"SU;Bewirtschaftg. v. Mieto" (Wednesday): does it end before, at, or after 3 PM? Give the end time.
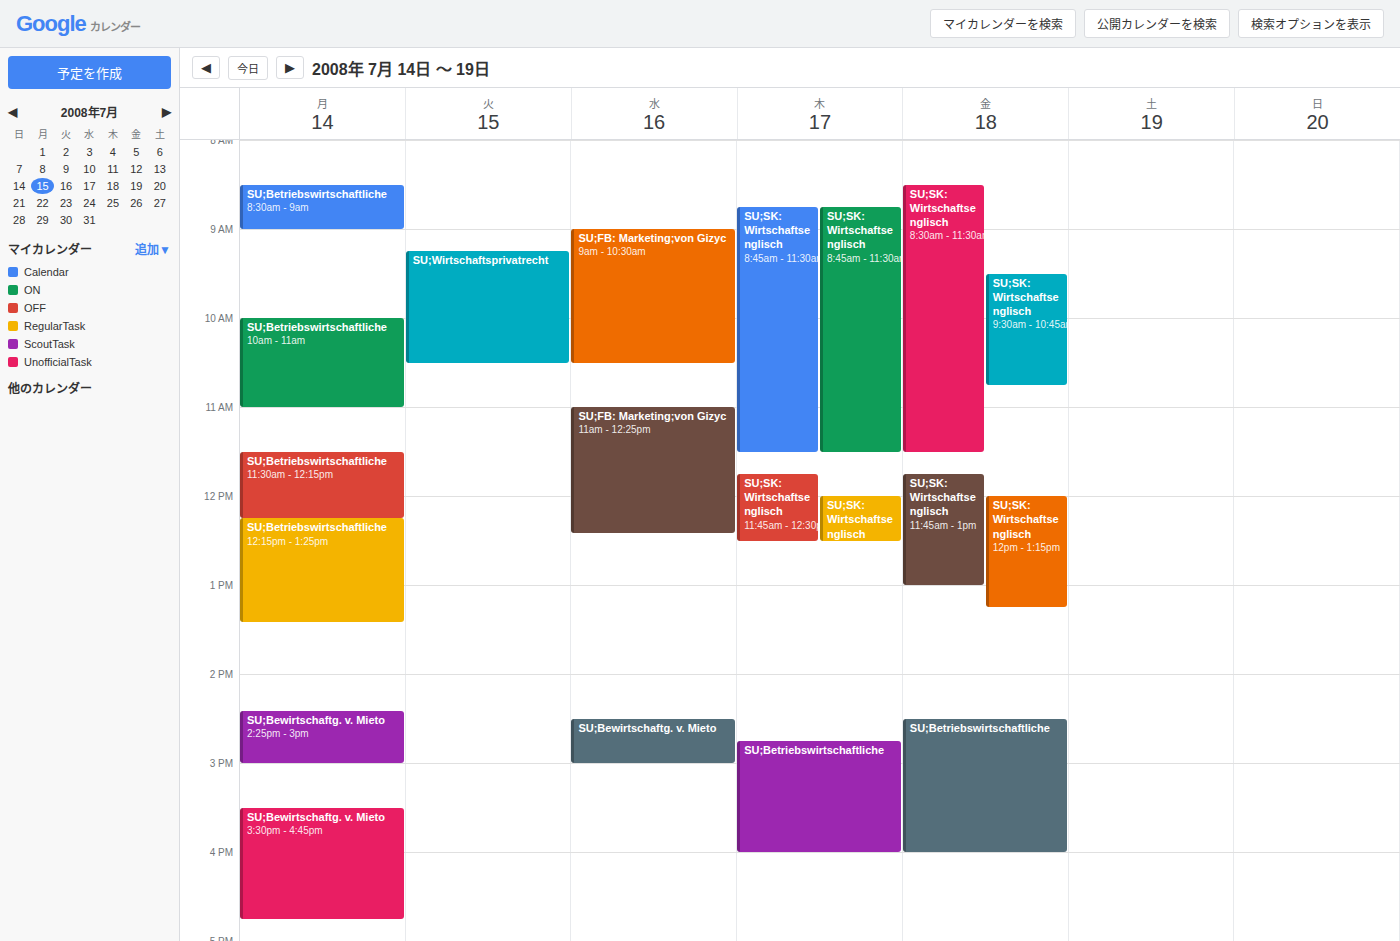
3:00 PM -- exactly at 3 PM, on the 3 PM line.